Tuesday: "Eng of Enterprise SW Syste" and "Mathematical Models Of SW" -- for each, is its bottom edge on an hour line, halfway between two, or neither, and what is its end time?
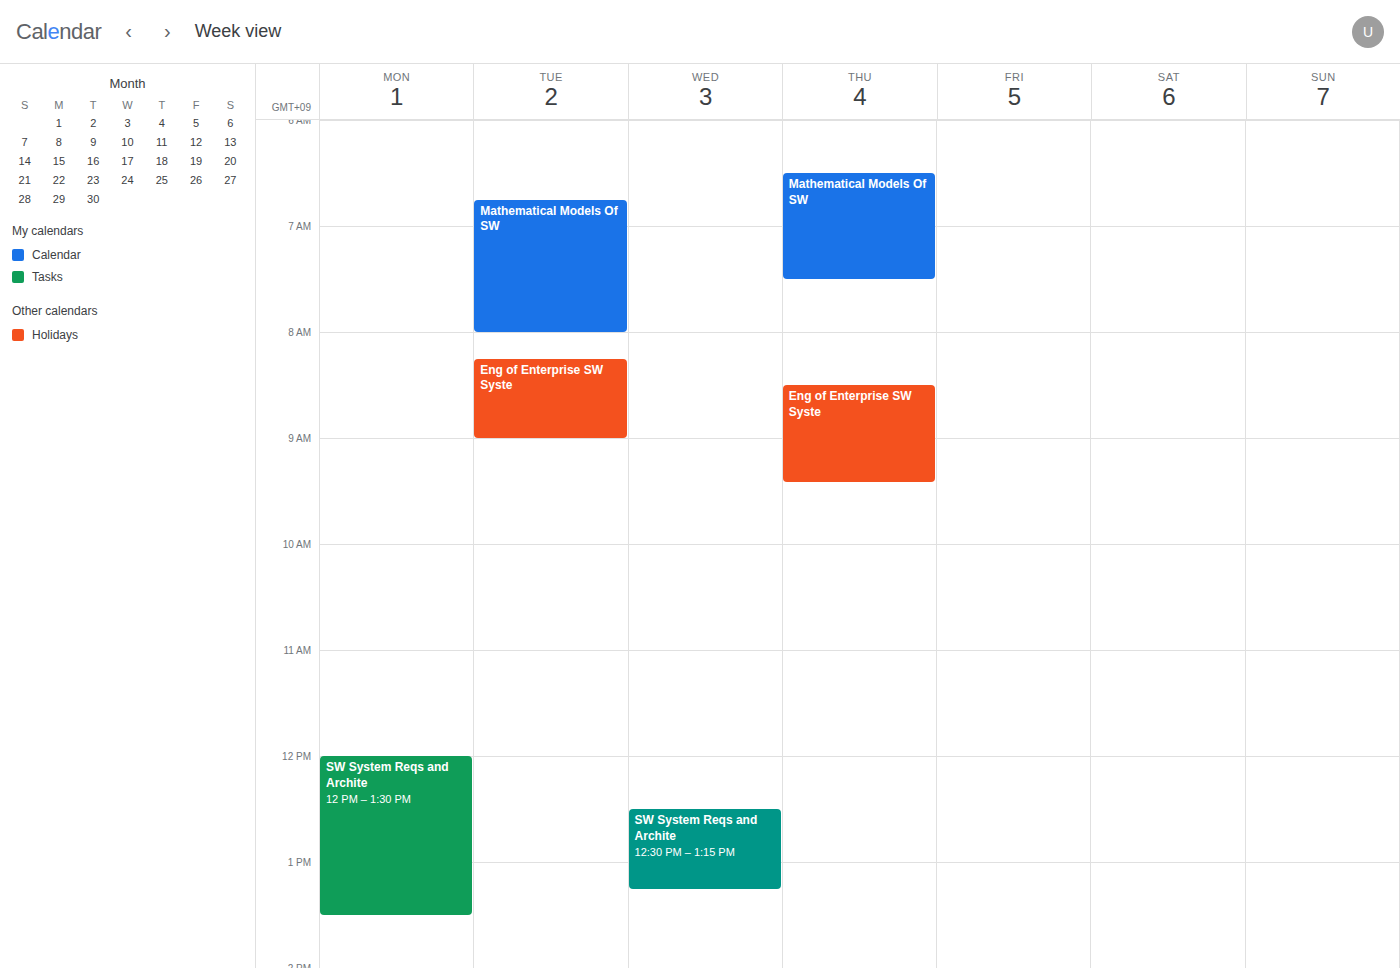
"Eng of Enterprise SW Syste": 9:00 AM, exactly on the 9 AM line. "Mathematical Models Of SW": 8:00 AM, exactly on the 8 AM line.